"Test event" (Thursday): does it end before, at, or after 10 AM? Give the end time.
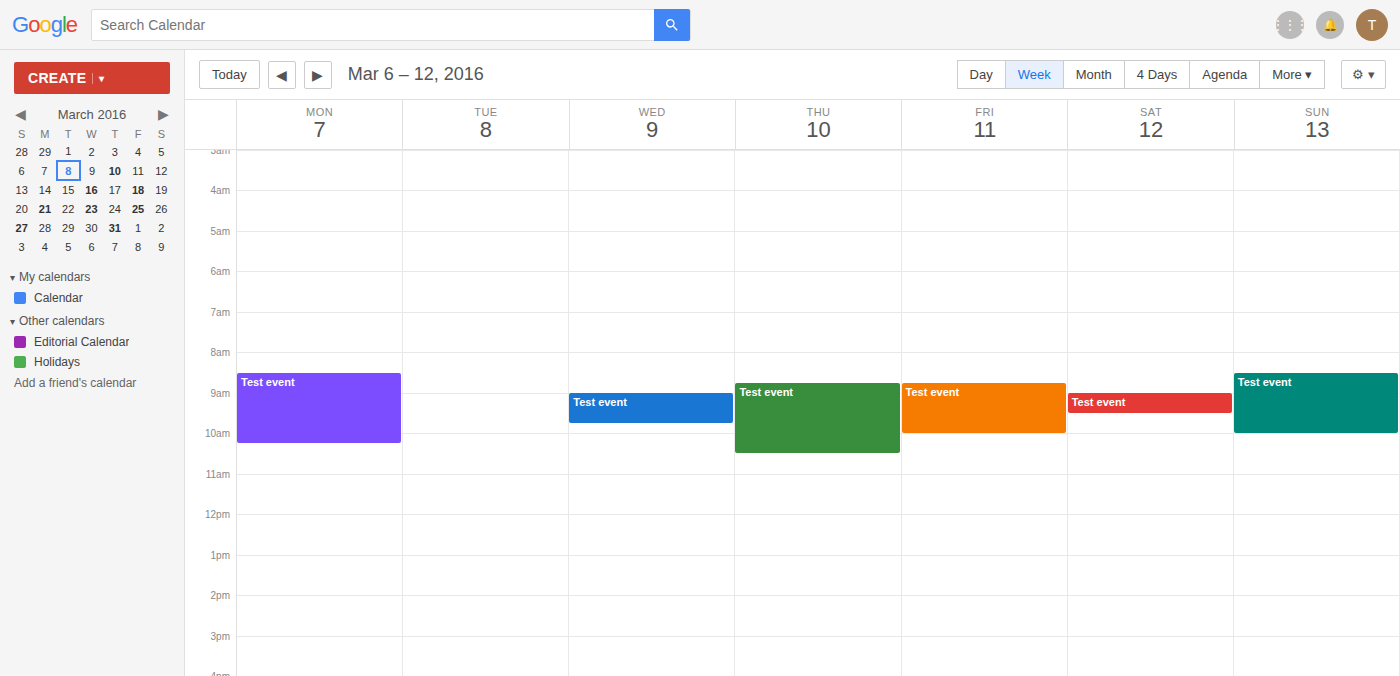
10:30 AM -- after 10 AM, 30 minutes below the 10 AM line.